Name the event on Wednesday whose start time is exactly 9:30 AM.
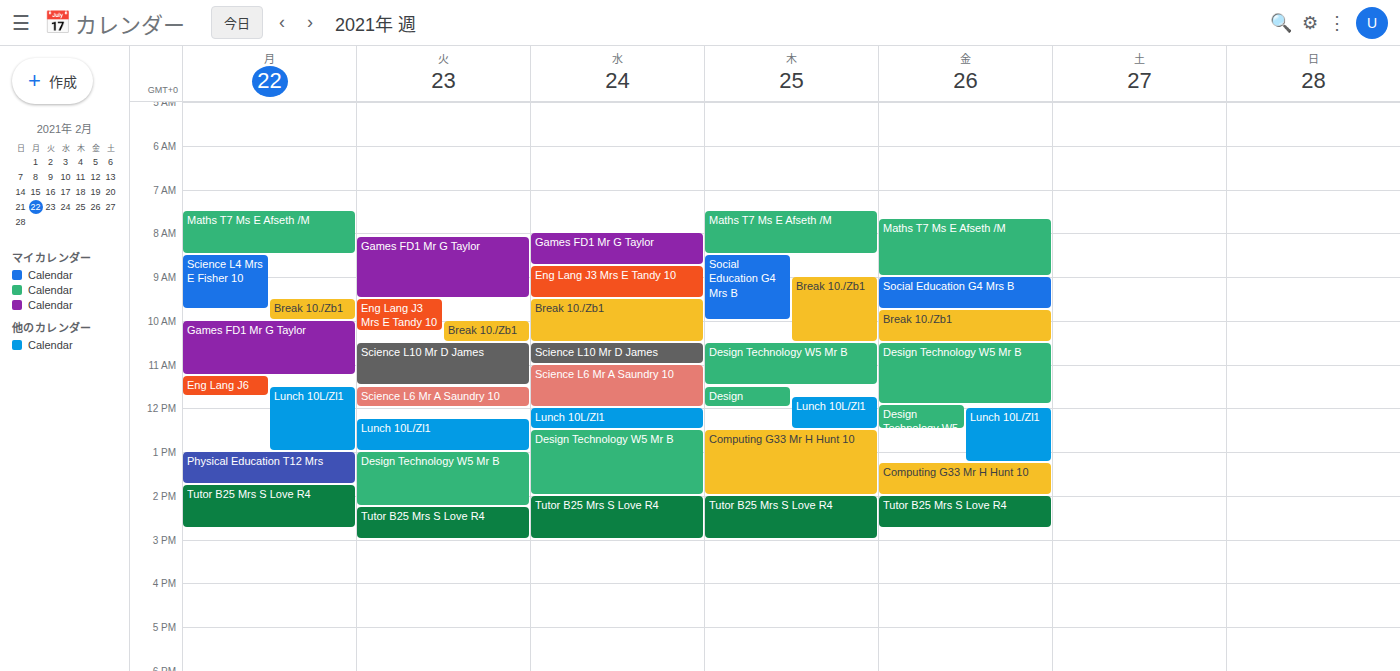
"Break 10./Zb1"